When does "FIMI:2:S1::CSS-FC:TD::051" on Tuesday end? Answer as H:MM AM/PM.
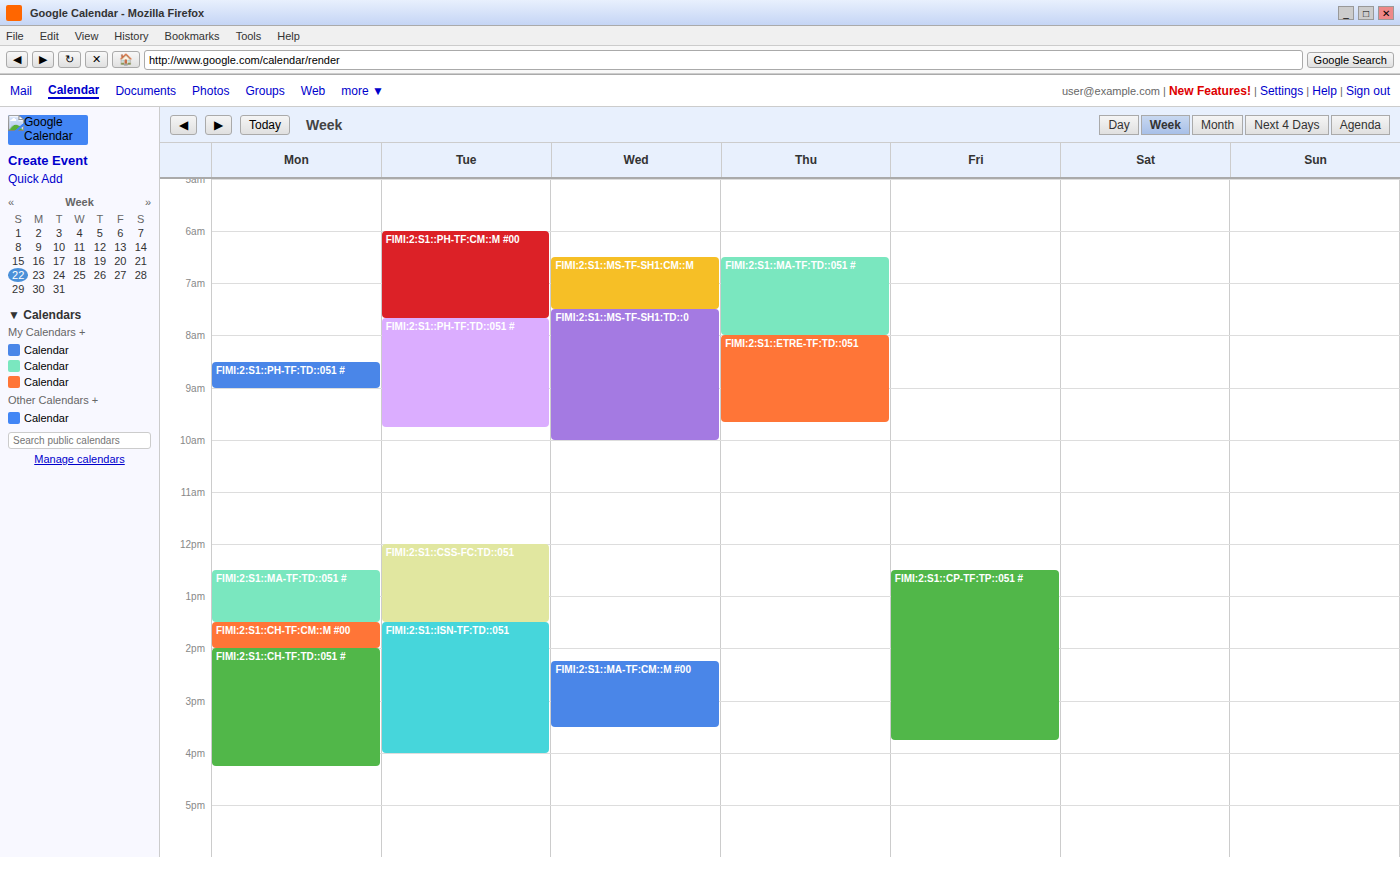
1:30 PM